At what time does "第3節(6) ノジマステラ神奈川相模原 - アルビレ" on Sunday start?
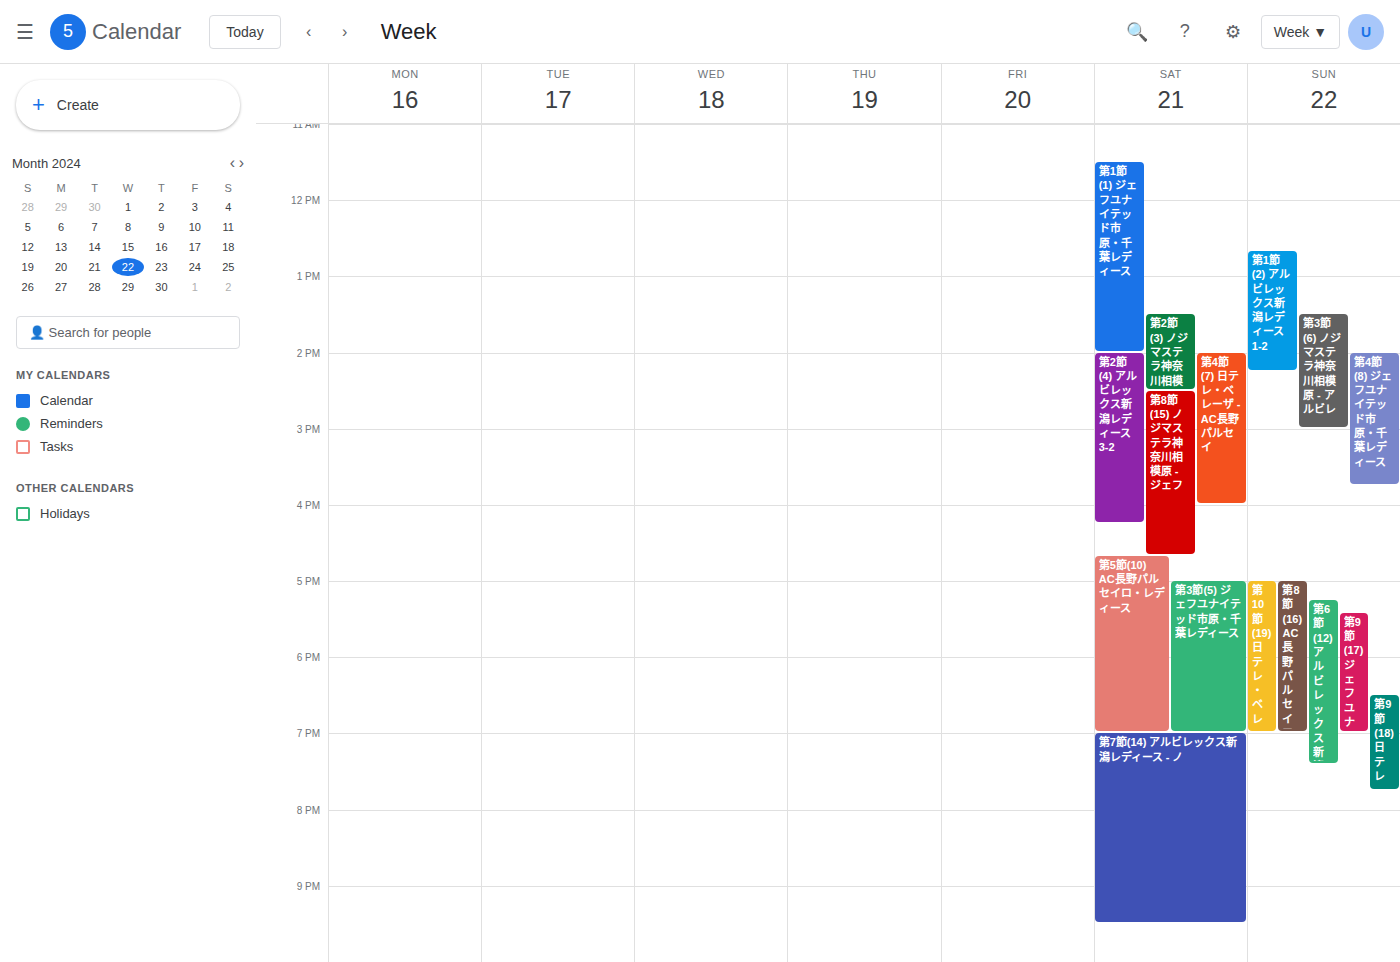
1:30 PM